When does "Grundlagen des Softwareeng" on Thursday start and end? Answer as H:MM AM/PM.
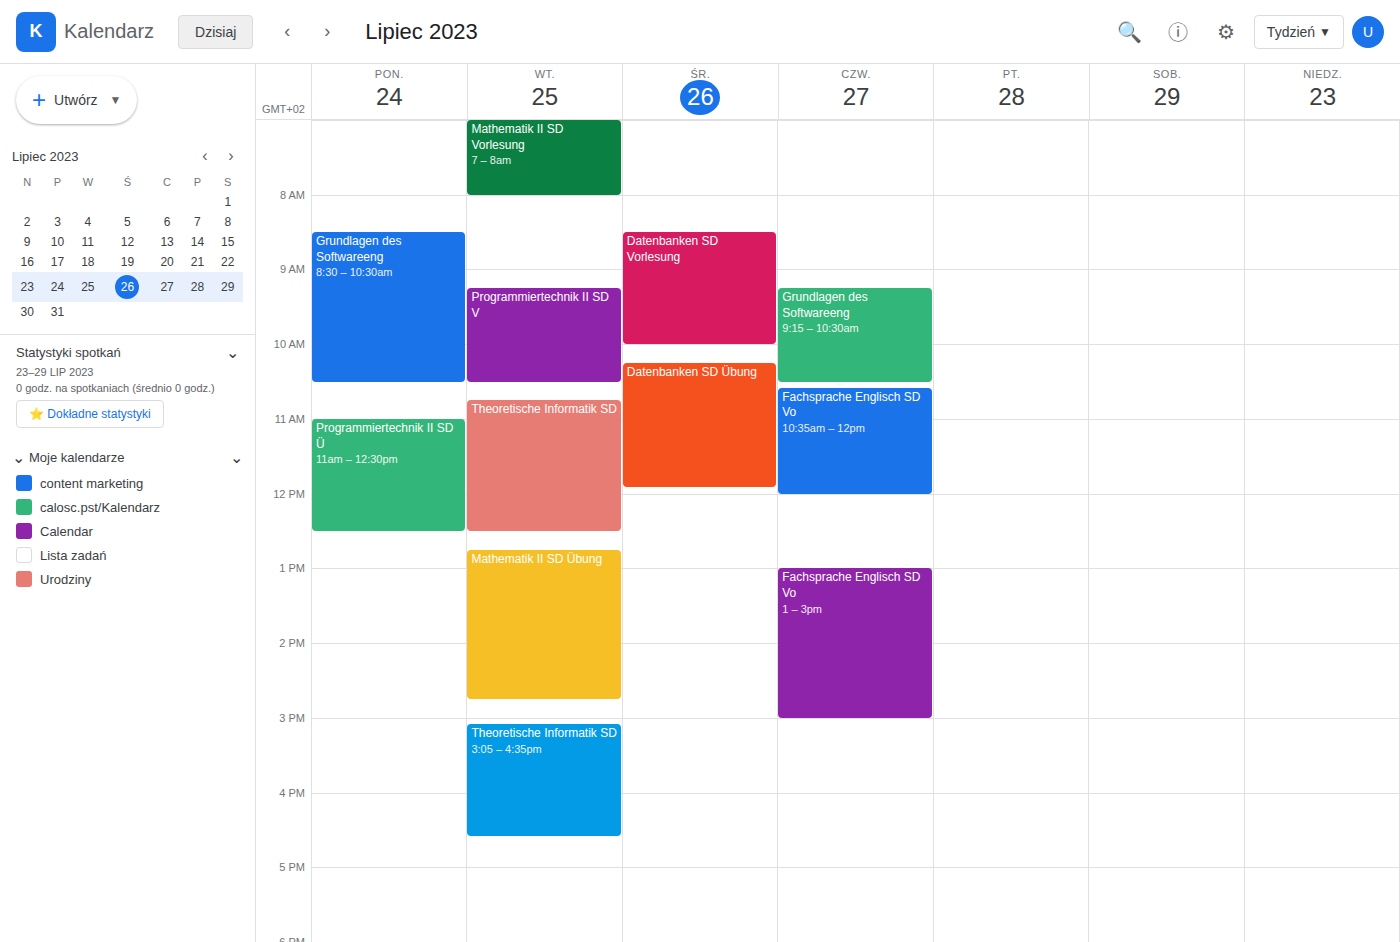
9:15 AM to 10:30 AM